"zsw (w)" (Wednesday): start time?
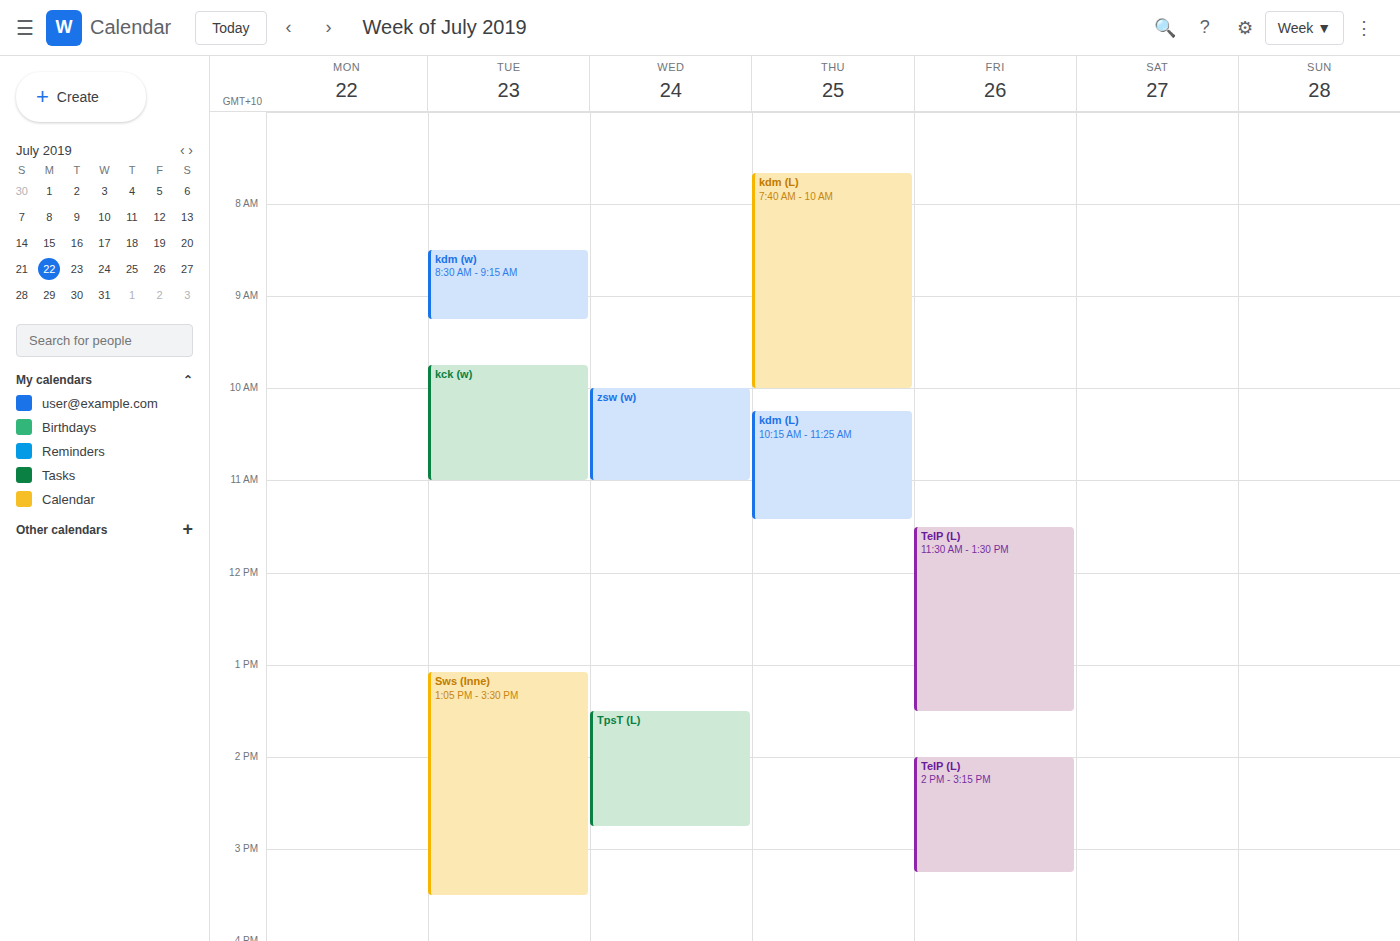
10:00 AM